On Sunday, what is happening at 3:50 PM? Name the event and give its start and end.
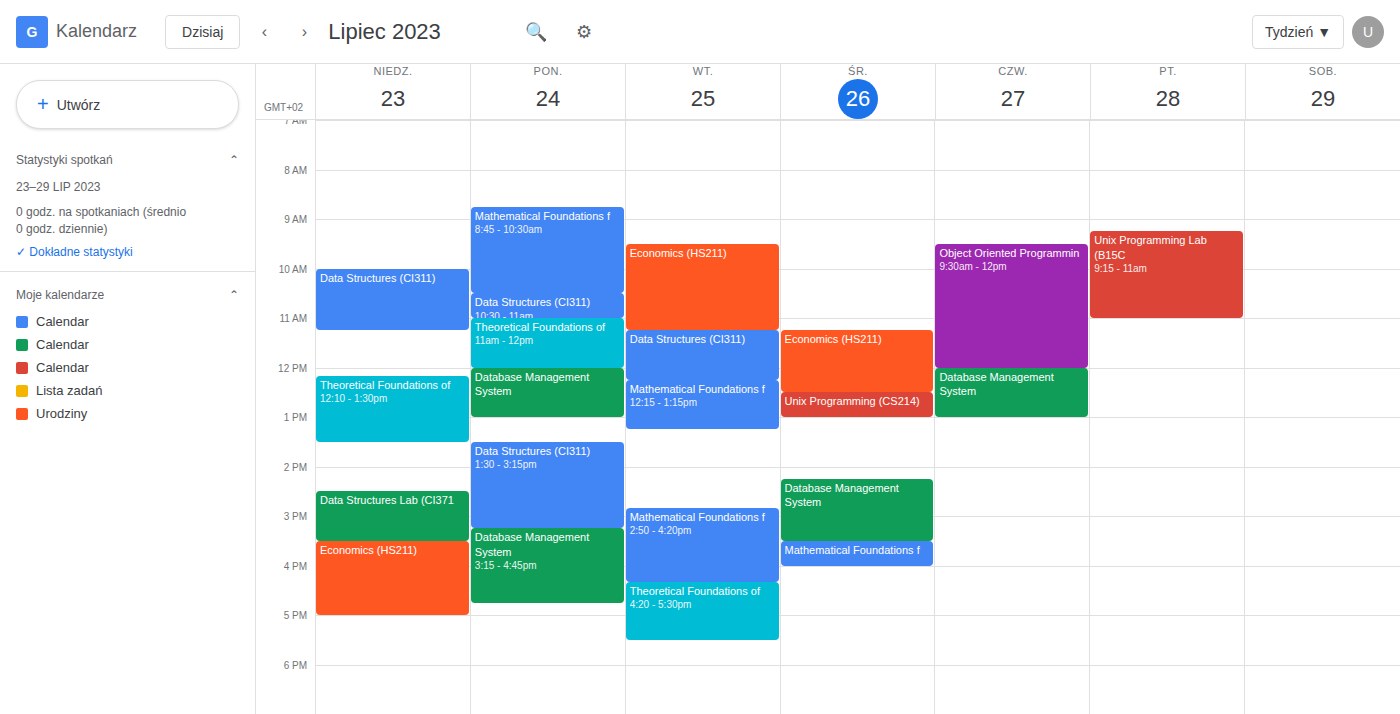
"Economics (HS211)", 3:30 PM to 5:00 PM